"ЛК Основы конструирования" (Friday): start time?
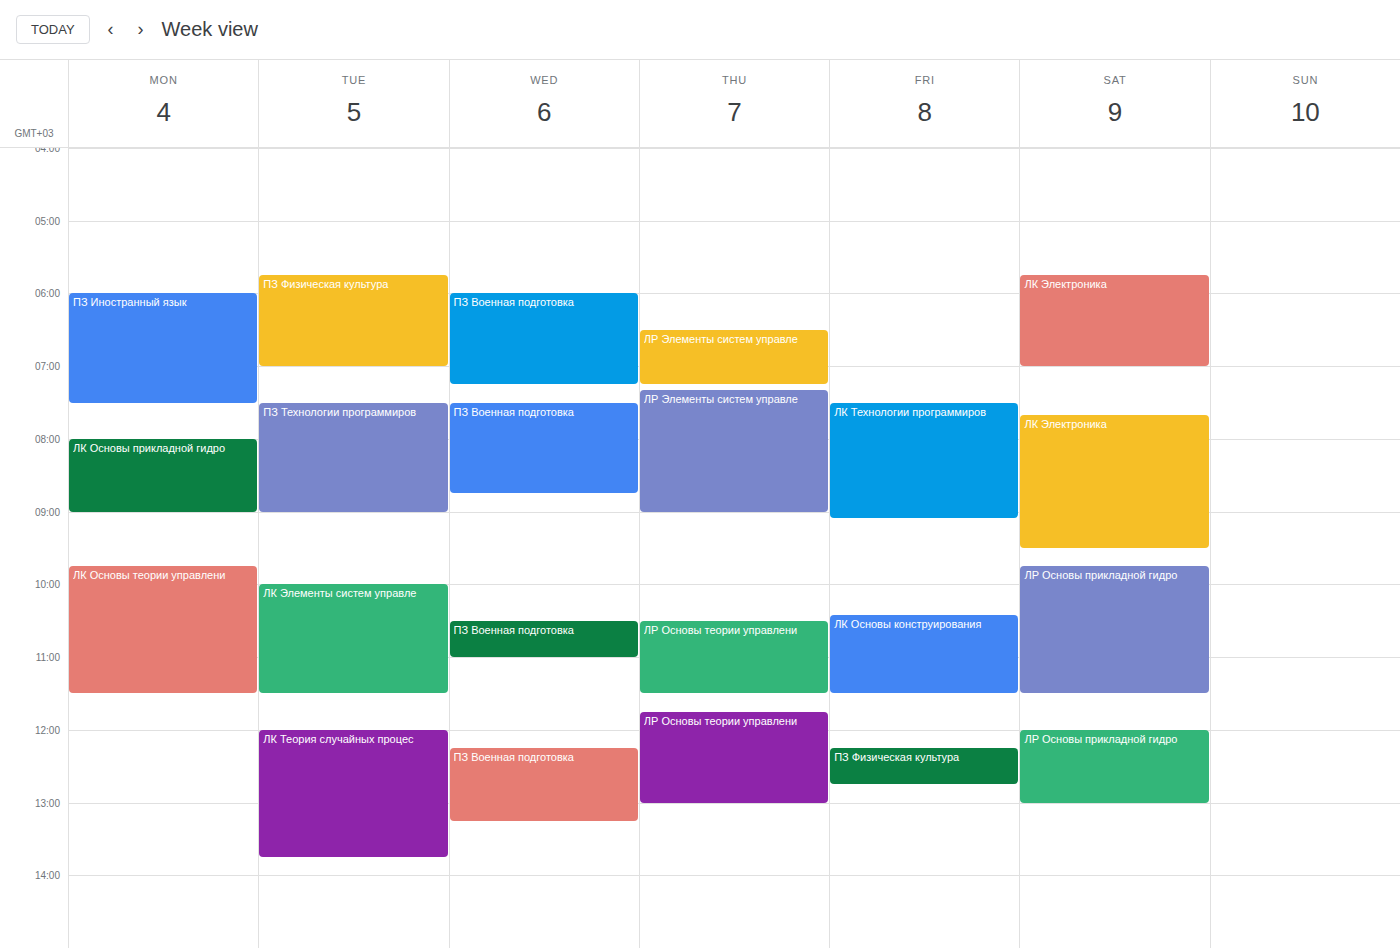
10:25 AM